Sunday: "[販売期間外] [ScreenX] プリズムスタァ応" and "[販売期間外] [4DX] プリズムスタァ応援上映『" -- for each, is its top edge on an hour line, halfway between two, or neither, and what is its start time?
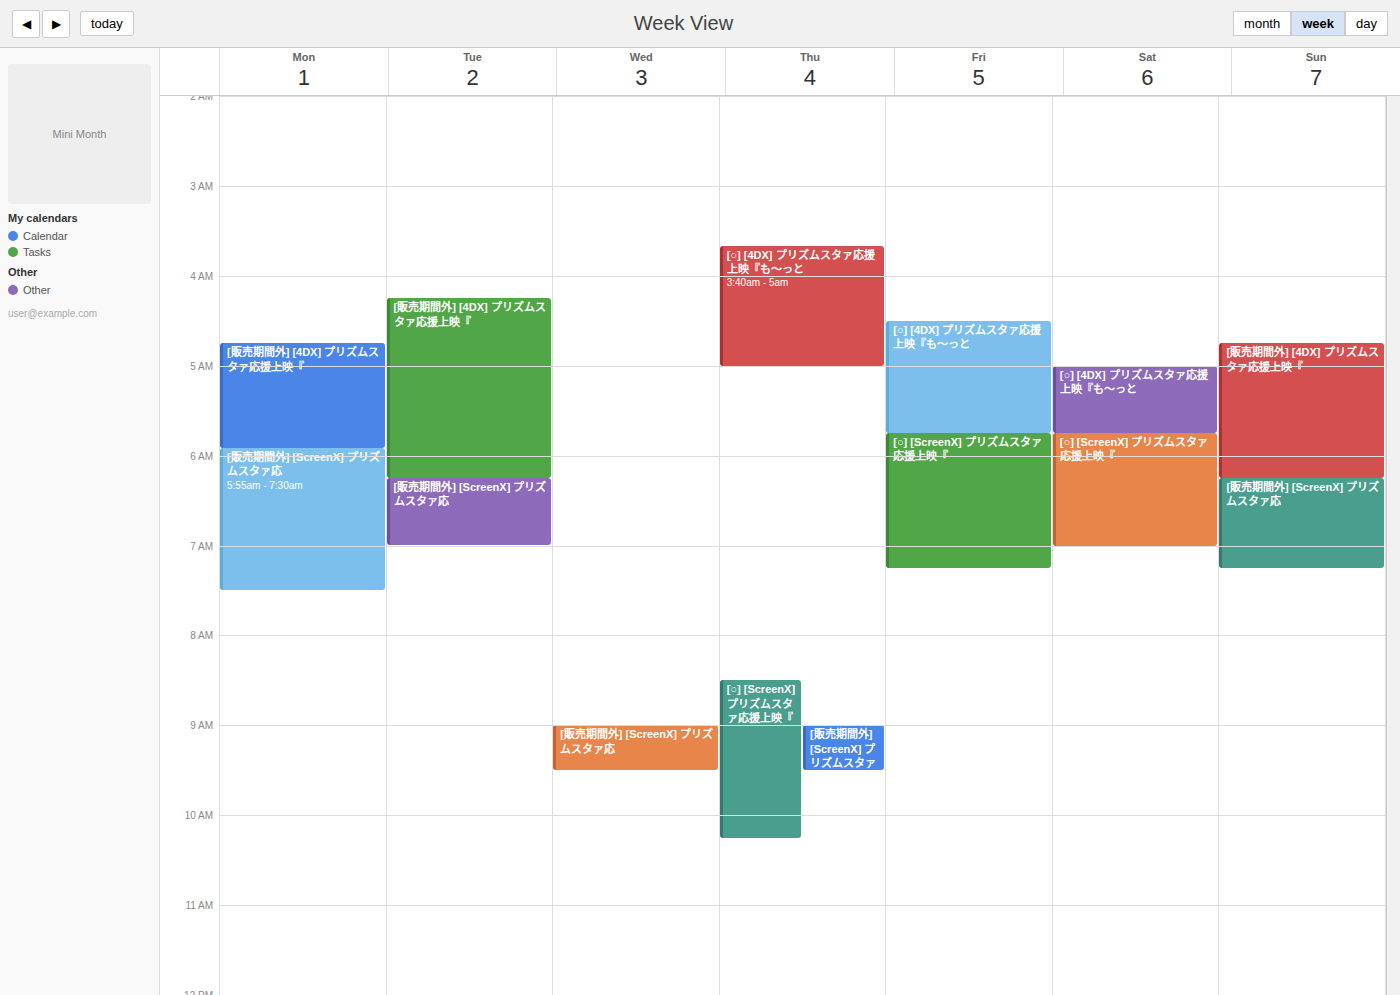
"[販売期間外] [ScreenX] プリズムスタァ応": 6:15 AM, neither: a quarter of the way from the 6 AM line to the 7 AM line. "[販売期間外] [4DX] プリズムスタァ応援上映『": 4:45 AM, neither: three quarters of the way from the 4 AM line to the 5 AM line.